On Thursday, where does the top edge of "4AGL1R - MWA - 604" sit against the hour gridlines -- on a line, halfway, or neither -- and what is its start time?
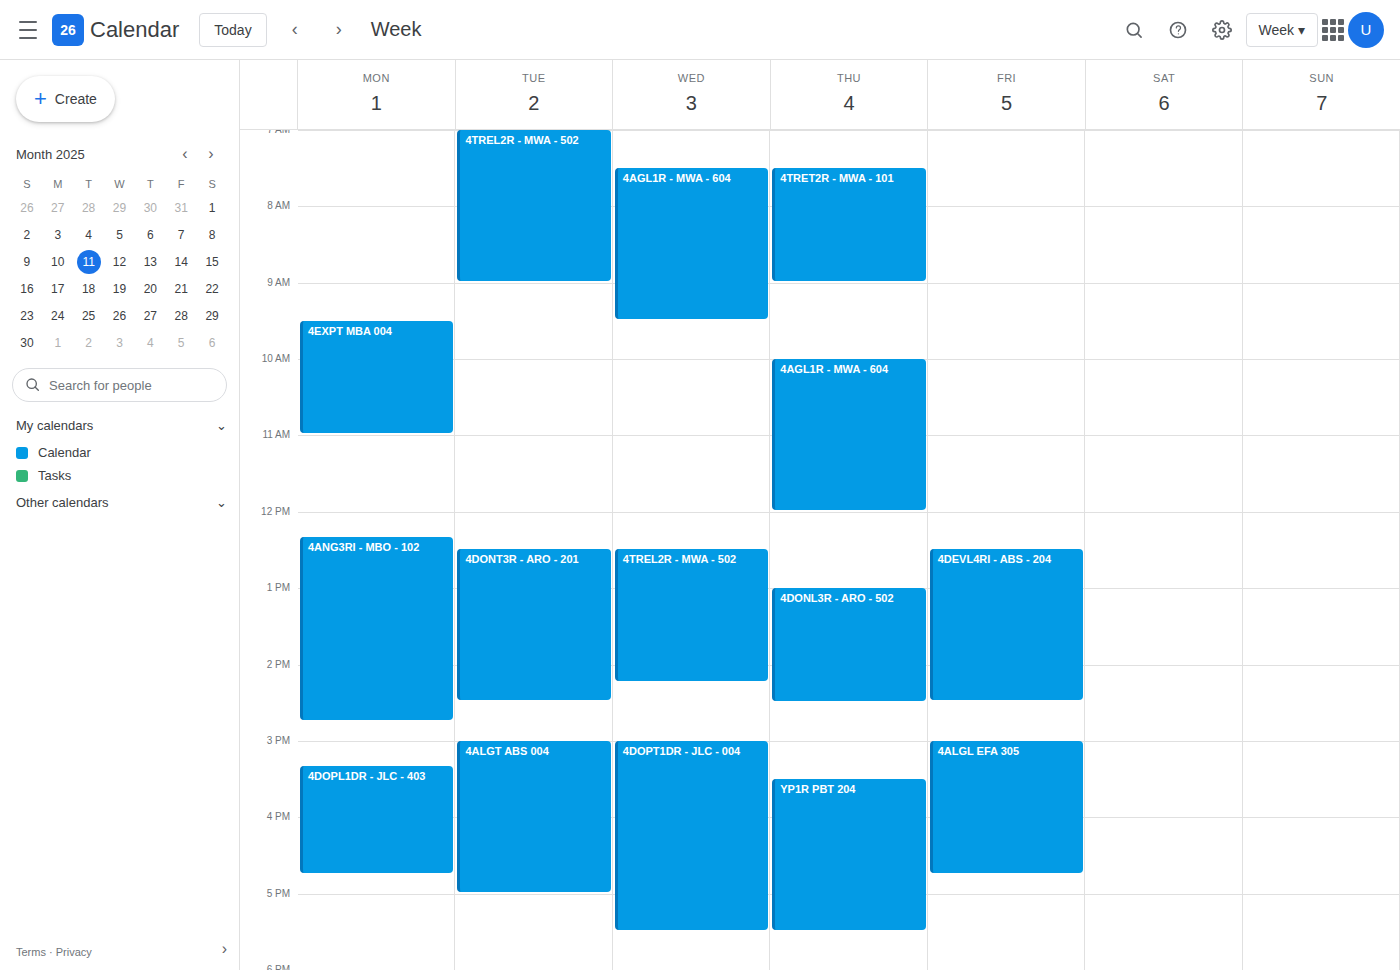
10:00 AM -- exactly on the 10 AM line.